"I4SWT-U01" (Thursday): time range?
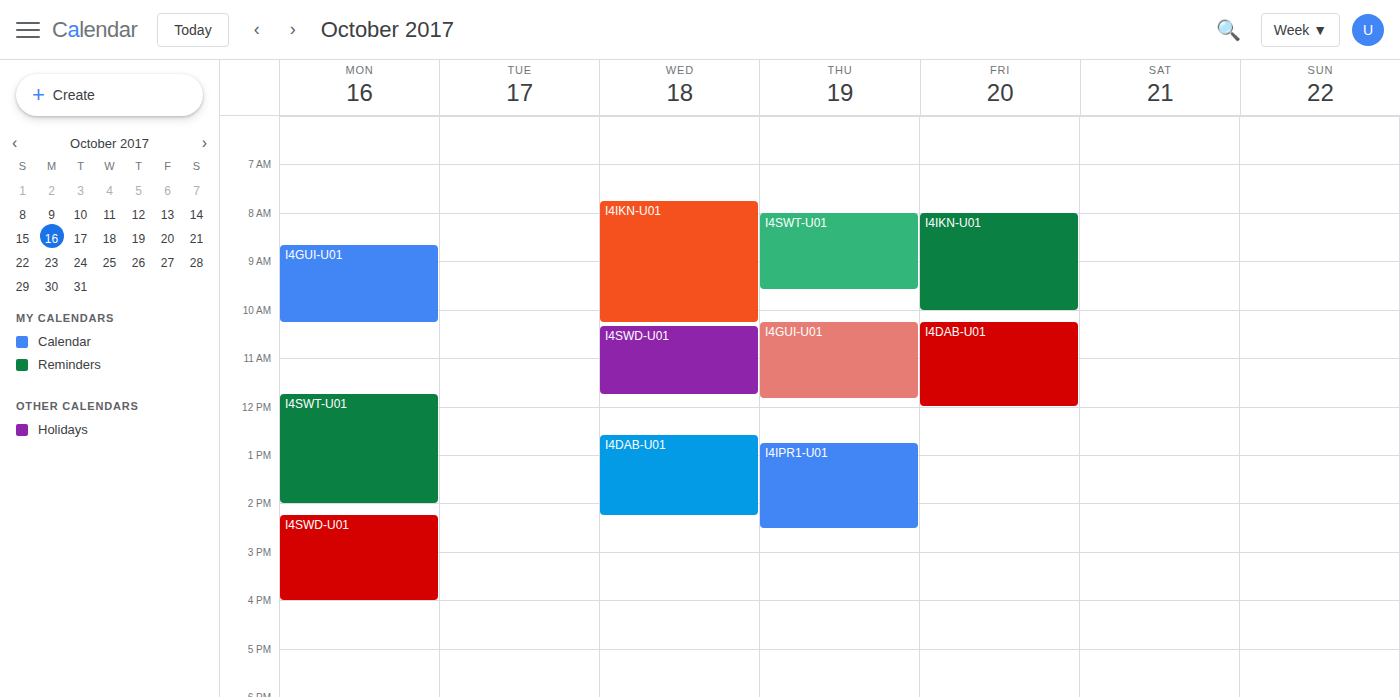
8:00 AM to 9:35 AM